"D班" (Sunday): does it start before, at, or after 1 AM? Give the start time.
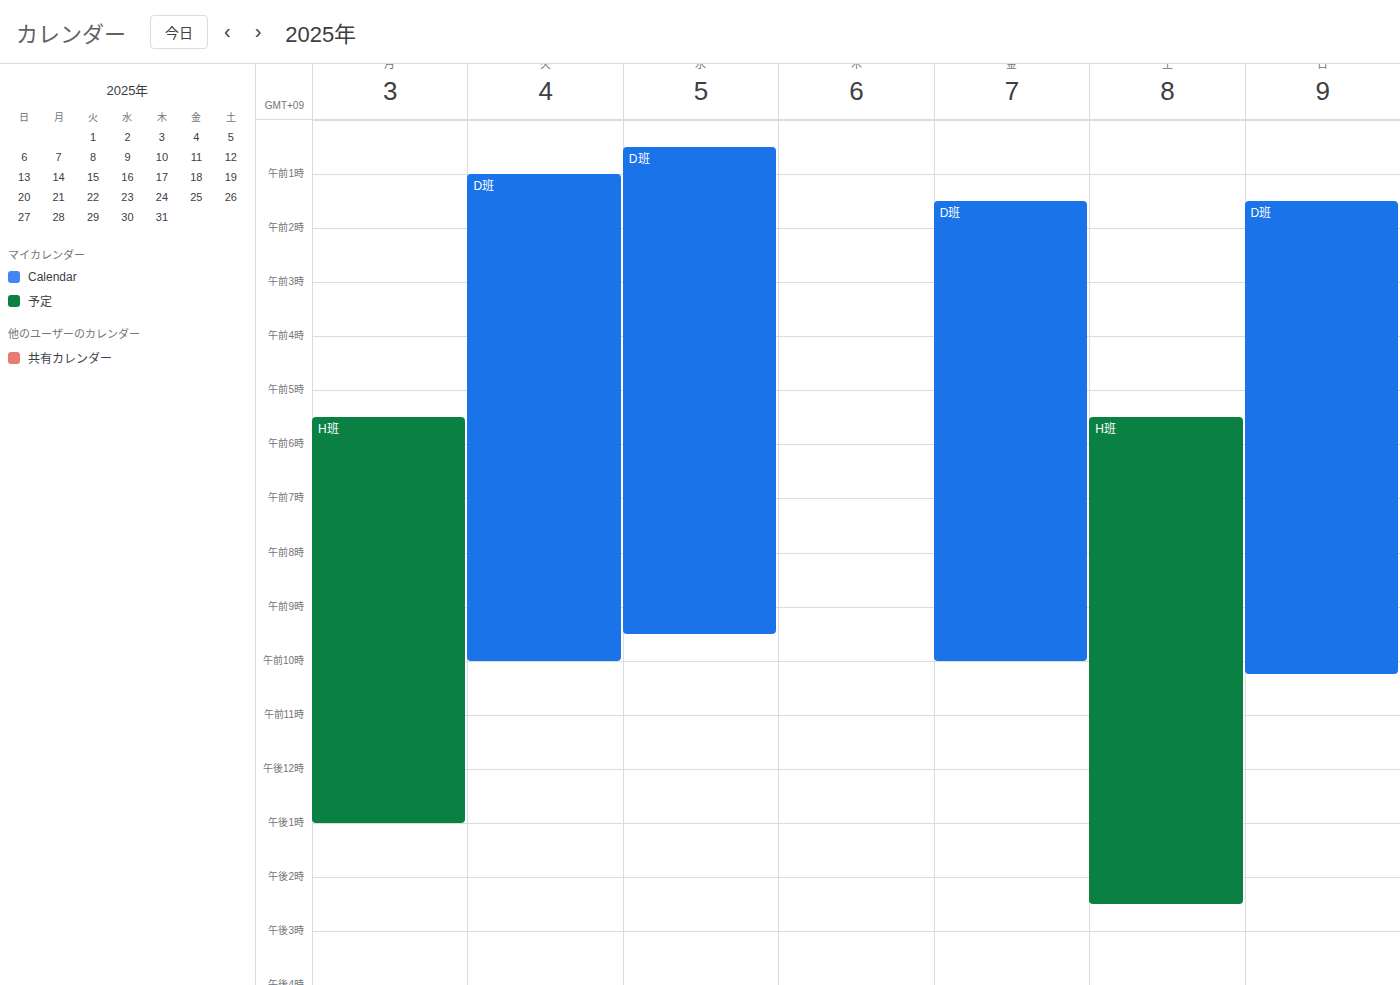
1:30 AM -- after 1 AM, 30 minutes below the 1 AM line.